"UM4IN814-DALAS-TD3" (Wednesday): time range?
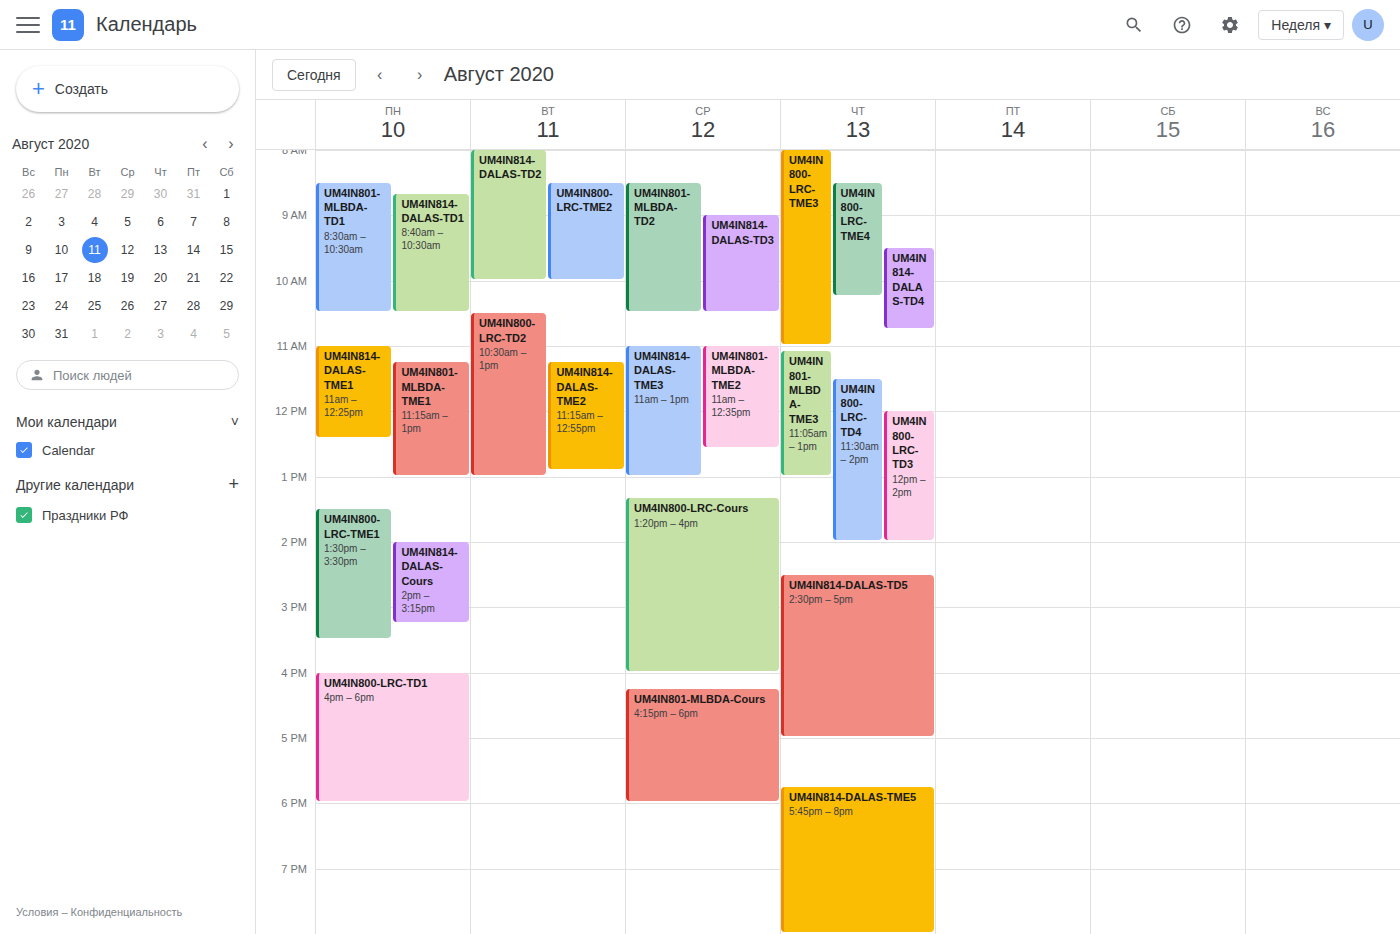
9:00 AM to 10:30 AM